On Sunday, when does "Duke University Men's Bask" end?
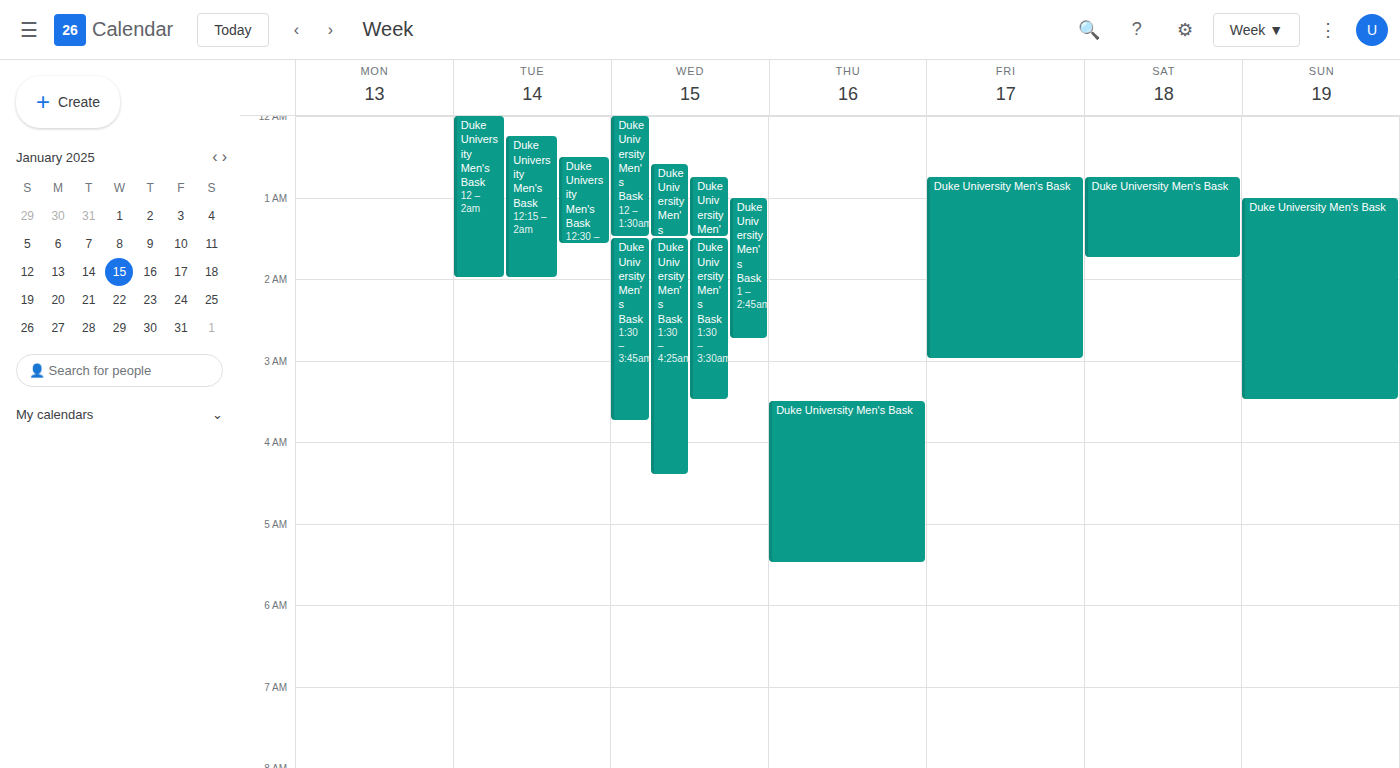
3:30 AM